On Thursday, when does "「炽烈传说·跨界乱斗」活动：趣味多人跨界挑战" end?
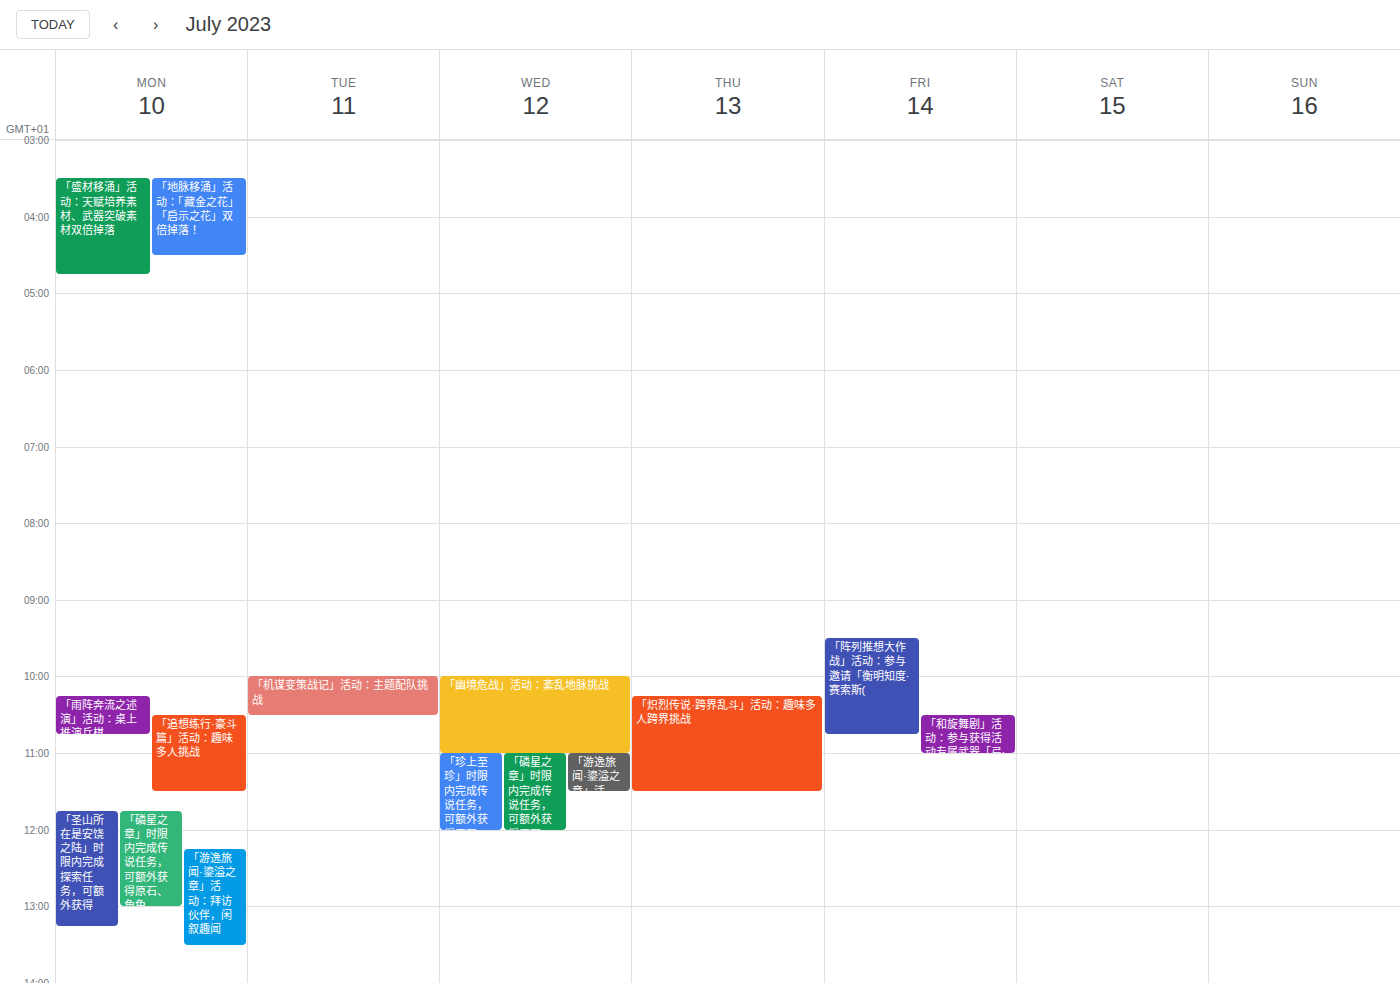
11:30